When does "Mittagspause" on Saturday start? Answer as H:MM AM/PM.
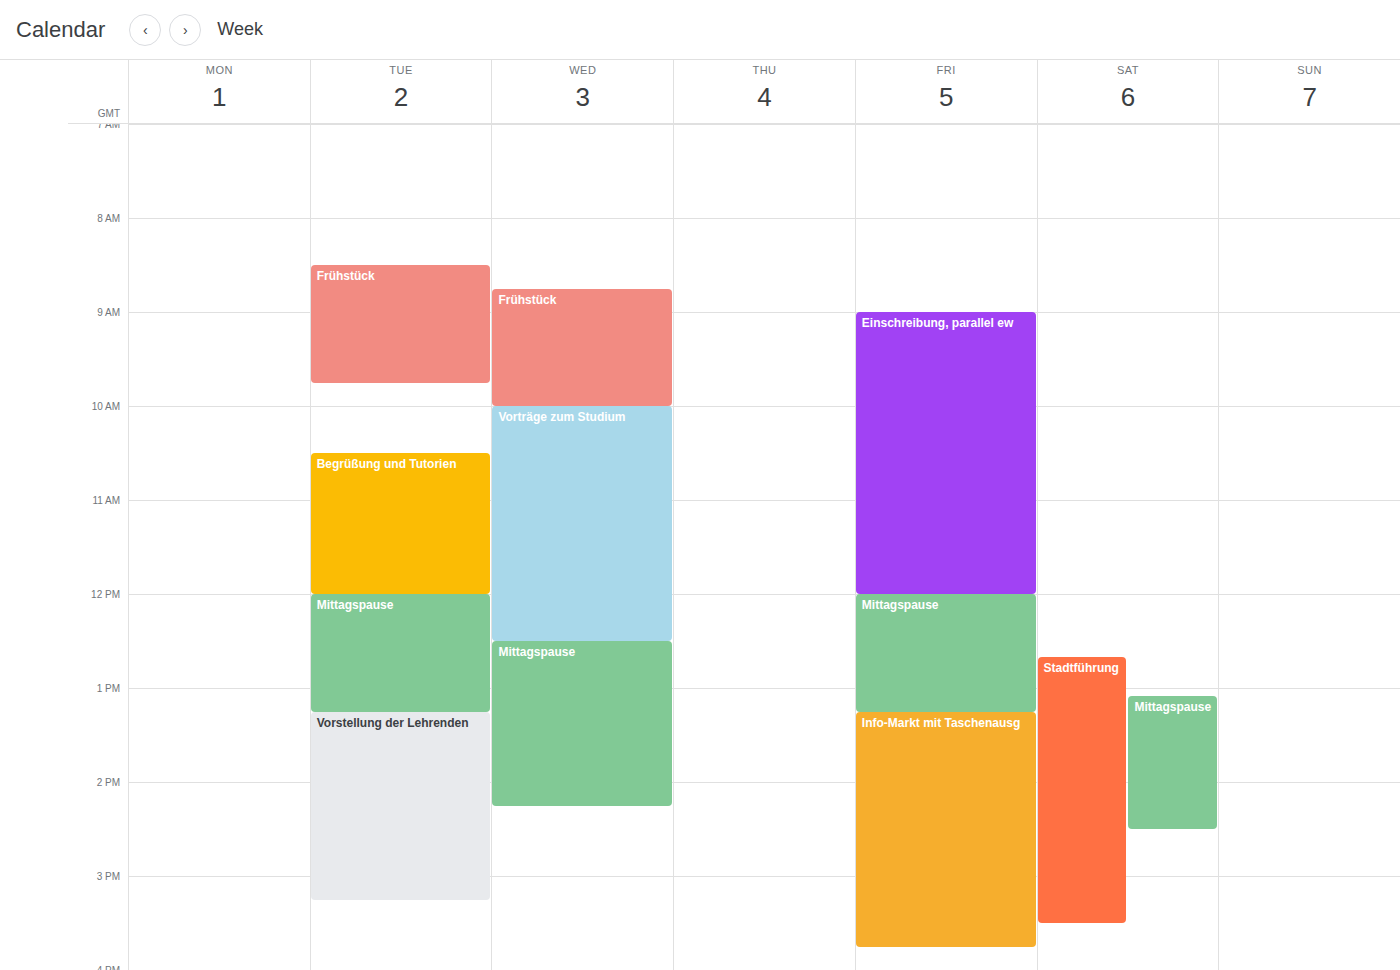
1:05 PM